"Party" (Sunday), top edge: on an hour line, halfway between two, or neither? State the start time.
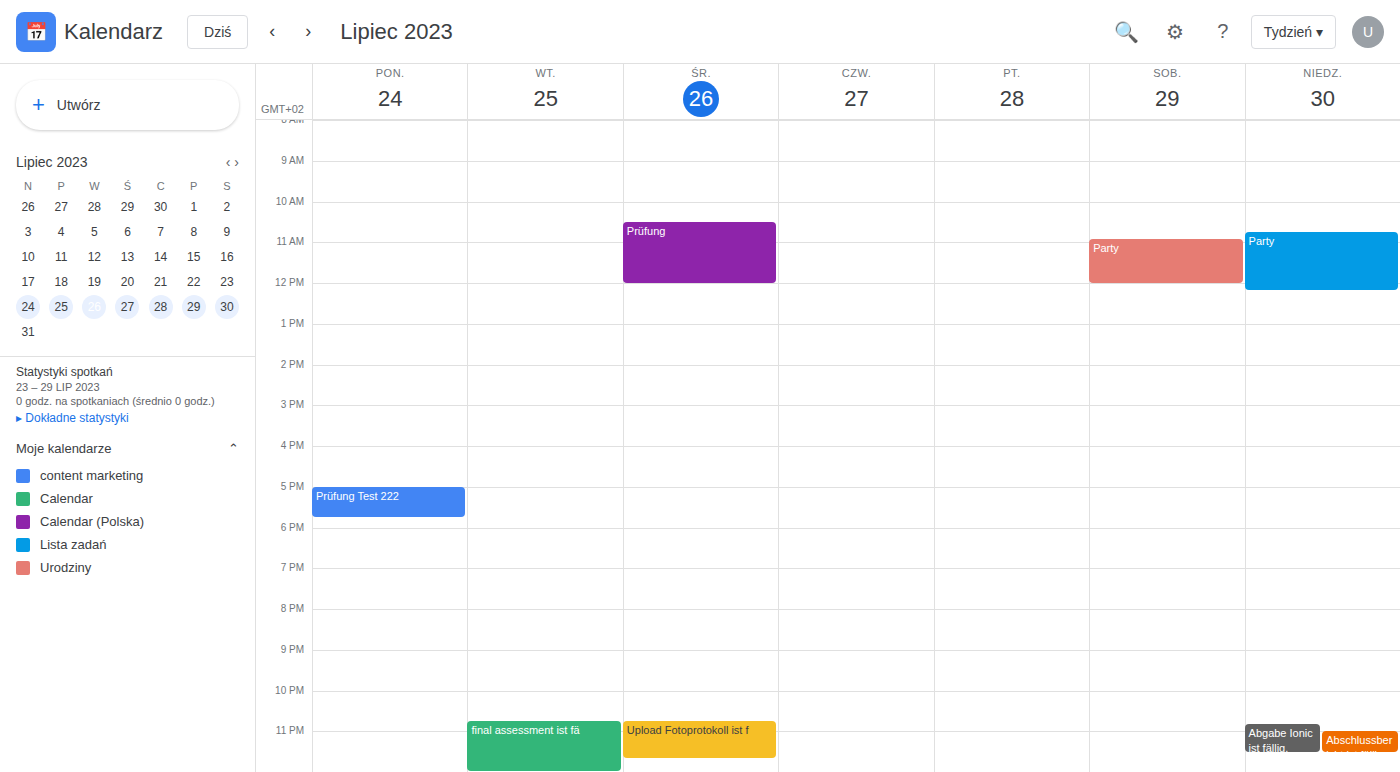
10:45 AM -- neither: three quarters of the way from the 10 AM line to the 11 AM line.